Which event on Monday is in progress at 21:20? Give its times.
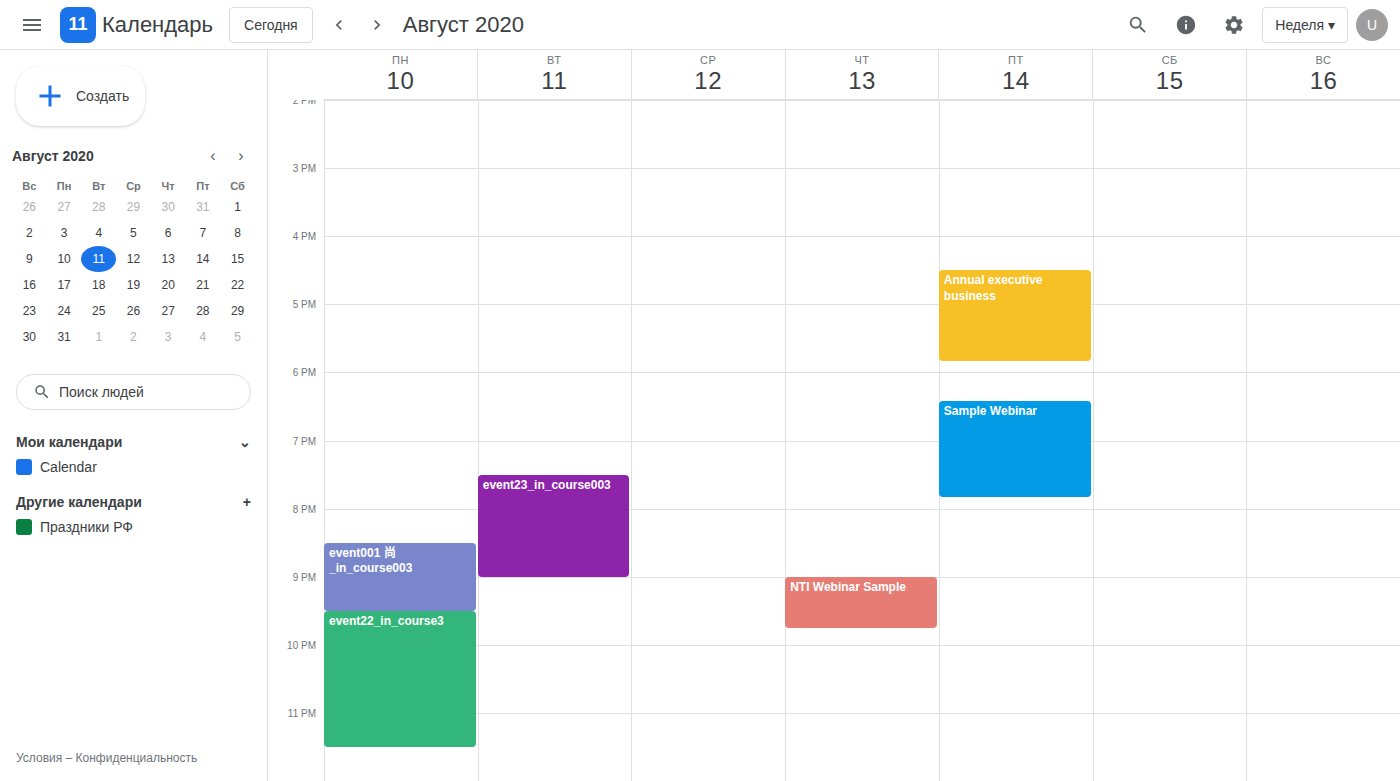
"event001 尚_in_course003", 20:30 to 21:30